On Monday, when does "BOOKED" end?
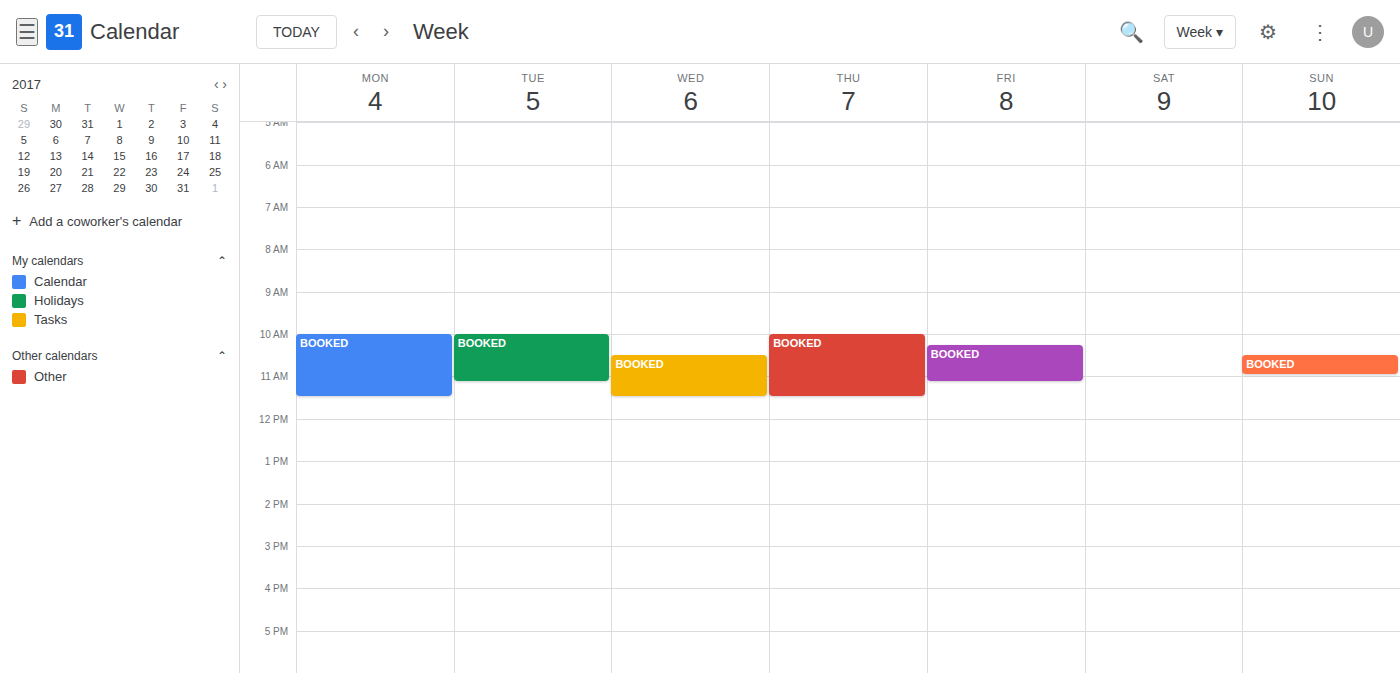
11:30 AM